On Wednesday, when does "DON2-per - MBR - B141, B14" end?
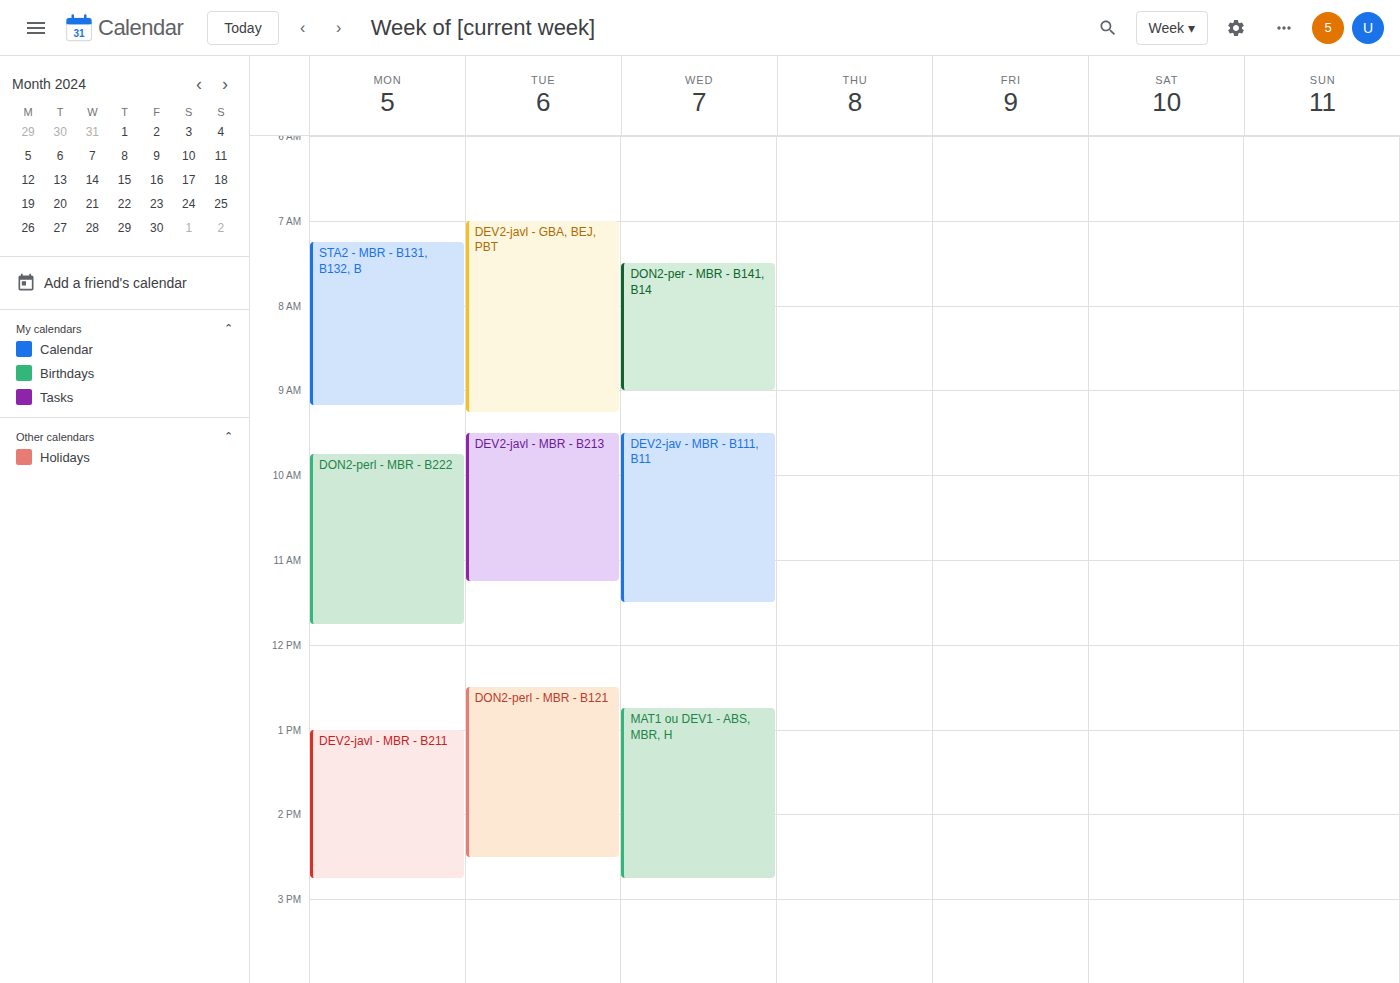
9:00 AM